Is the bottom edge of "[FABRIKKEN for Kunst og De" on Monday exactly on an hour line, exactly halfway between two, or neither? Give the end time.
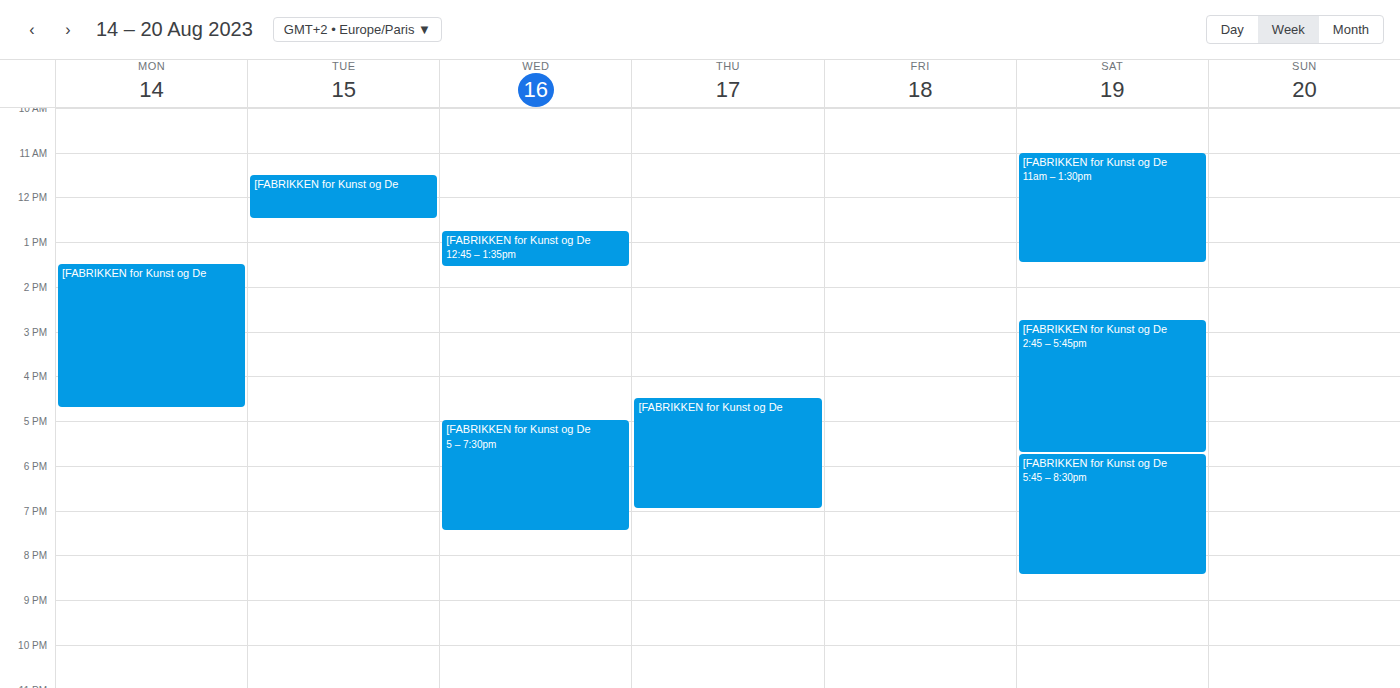
4:45 PM -- neither: three quarters of the way from the 4 PM line to the 5 PM line.